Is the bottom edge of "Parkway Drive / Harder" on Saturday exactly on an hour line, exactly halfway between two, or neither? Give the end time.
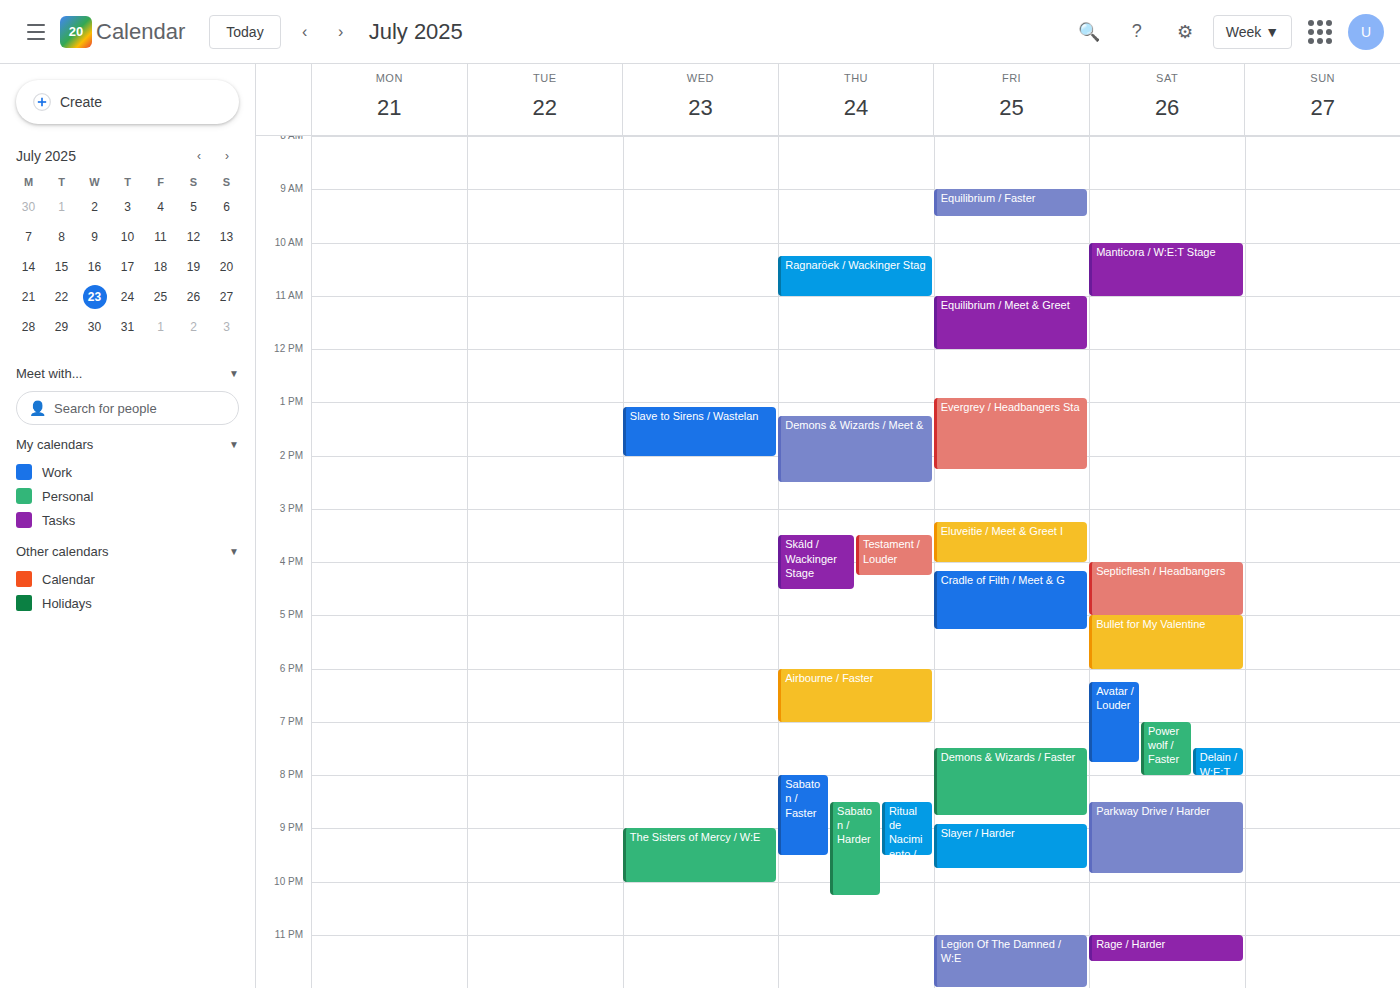
9:50 PM -- neither: 50 minutes below the 9 PM line and 10 minutes above the 10 PM line.